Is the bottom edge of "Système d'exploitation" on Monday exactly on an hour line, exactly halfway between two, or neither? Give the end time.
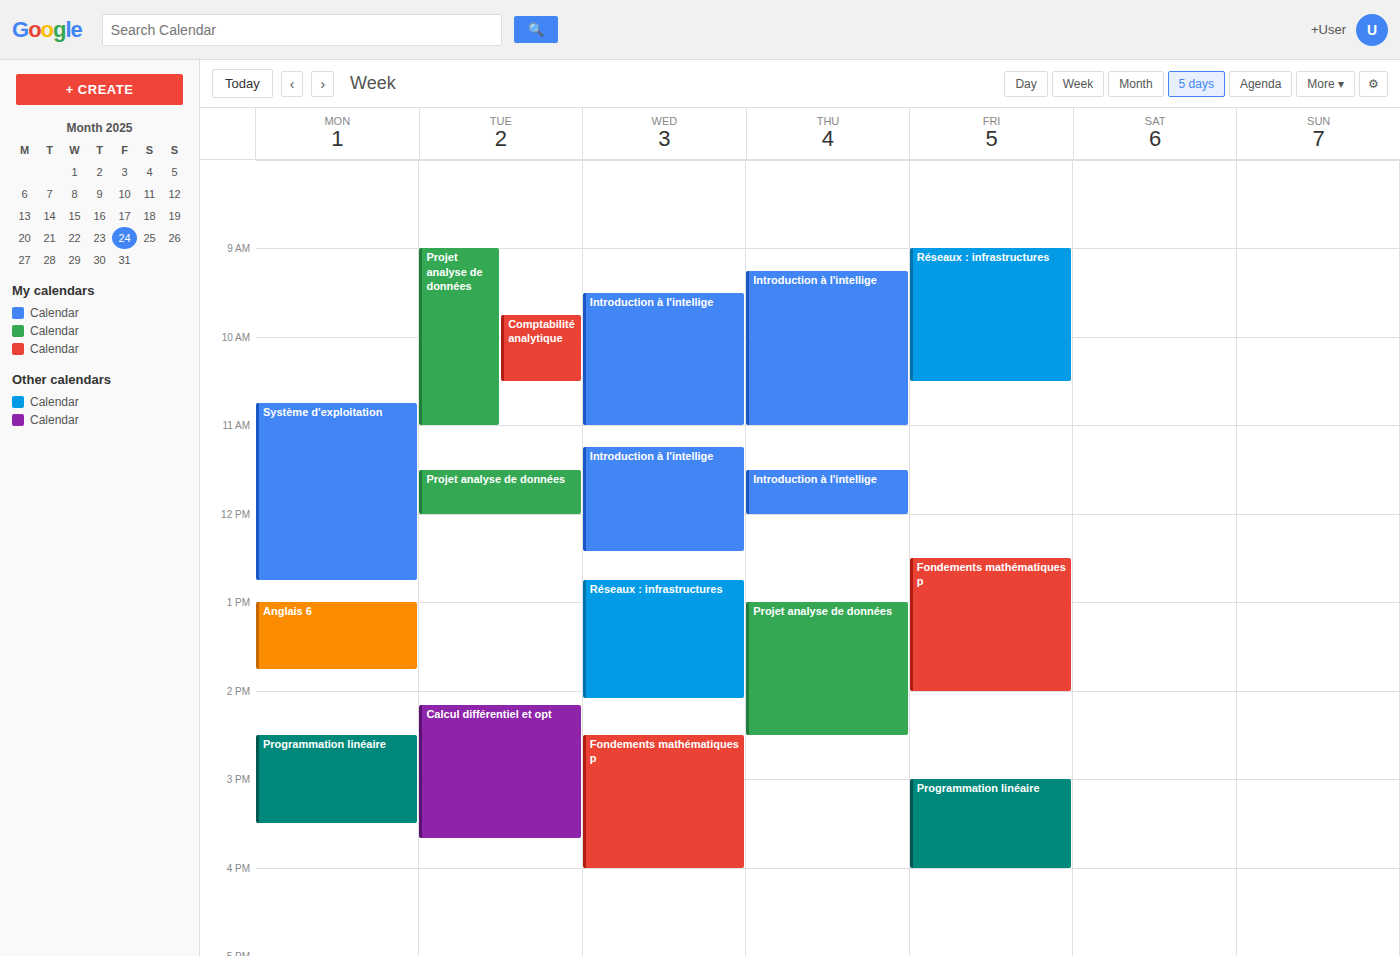
12:45 PM -- neither: three quarters of the way from the 12 PM line to the 1 PM line.